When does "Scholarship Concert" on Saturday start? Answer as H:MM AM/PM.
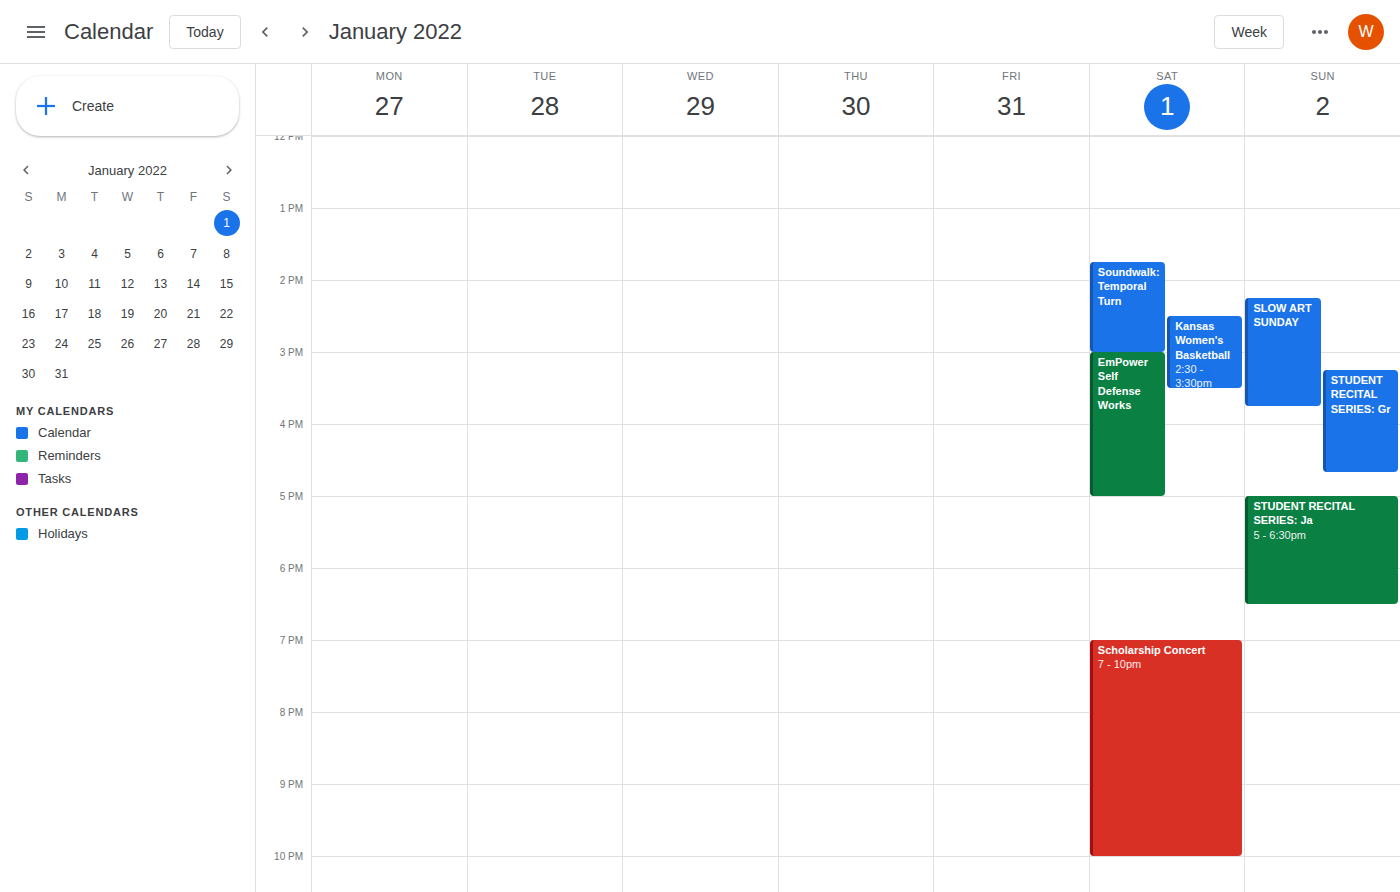
7:00 PM